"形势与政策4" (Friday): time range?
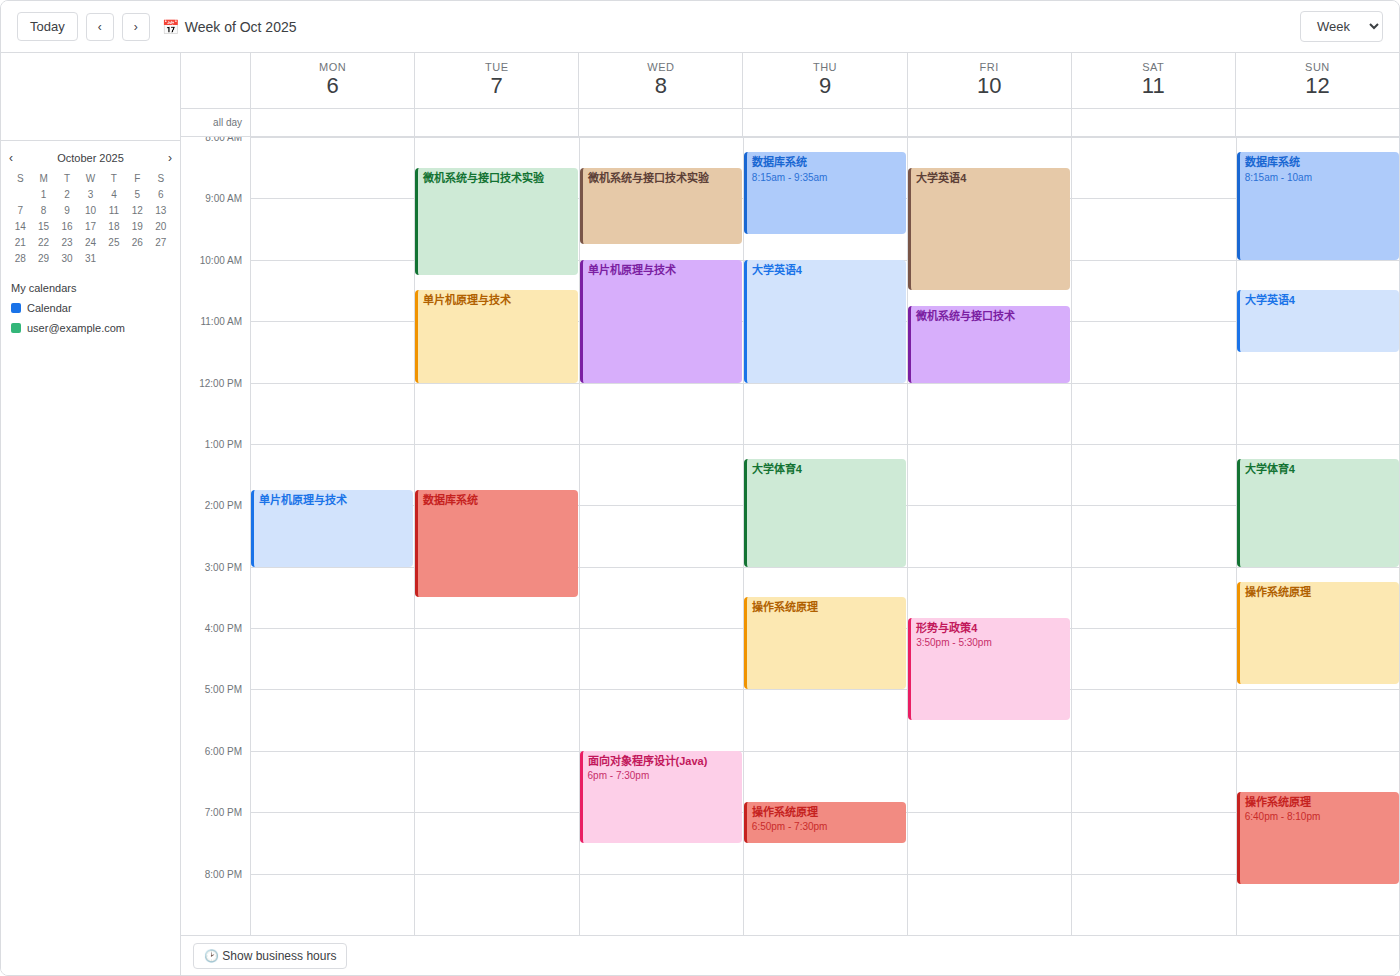
3:50 PM to 5:30 PM